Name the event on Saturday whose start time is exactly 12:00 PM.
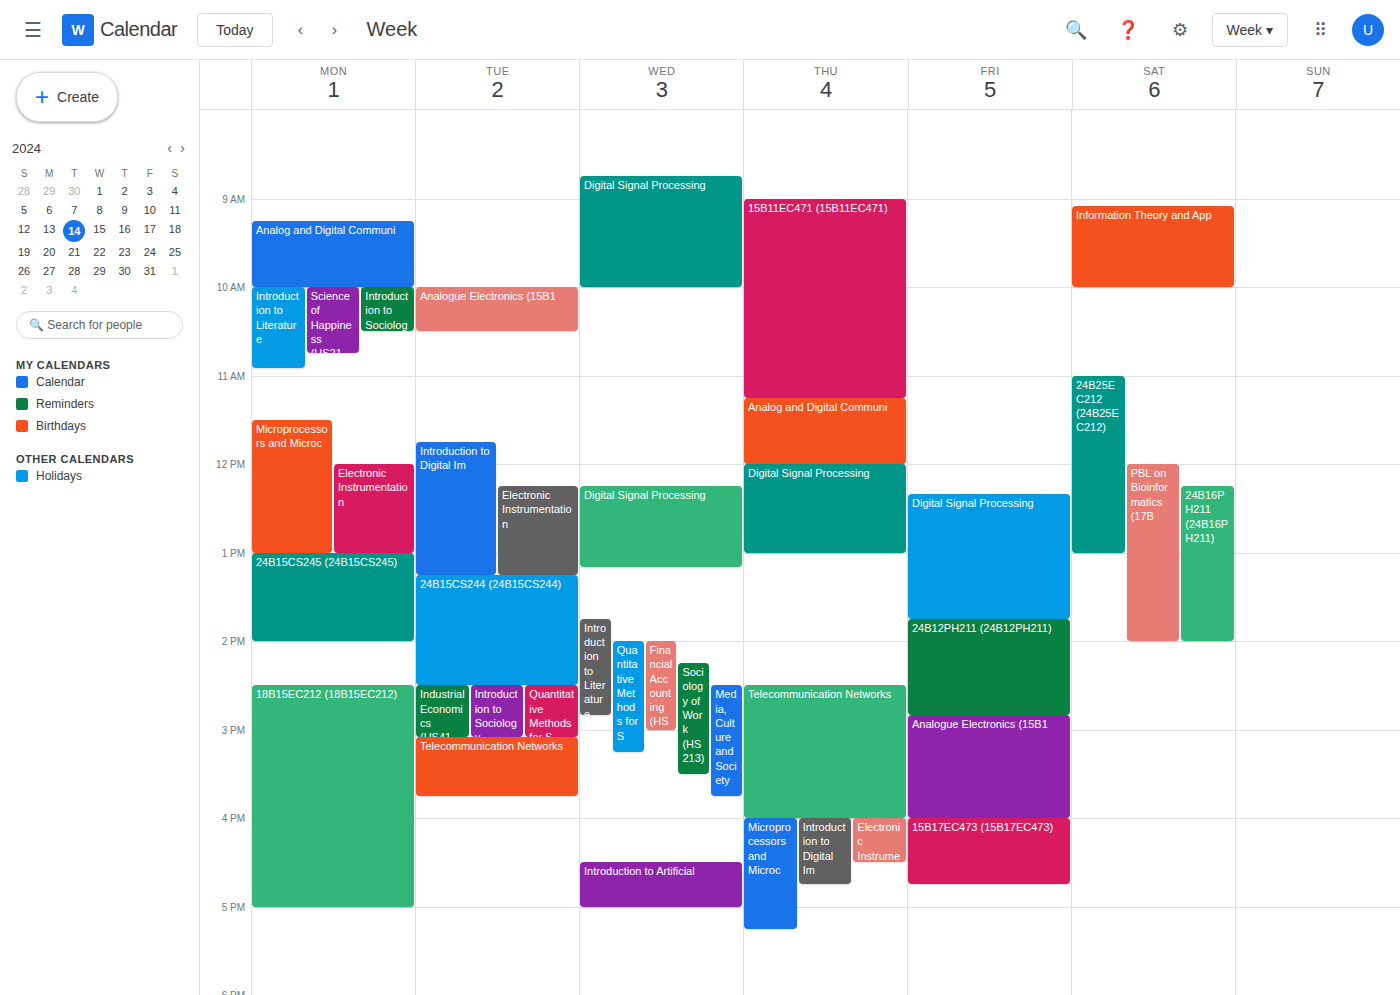
"PBL on Bioinformatics (17B"